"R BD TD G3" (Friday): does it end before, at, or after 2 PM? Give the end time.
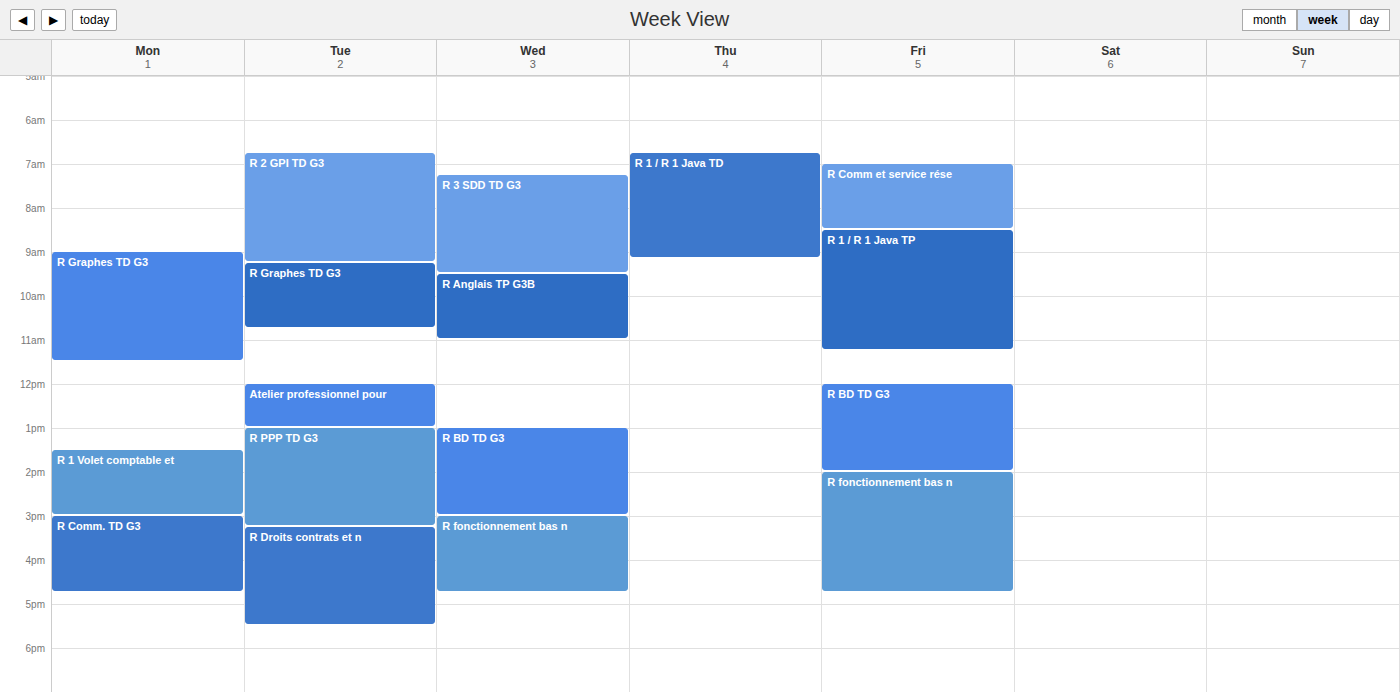
2:00 PM -- exactly at 2 PM, on the 2 PM line.